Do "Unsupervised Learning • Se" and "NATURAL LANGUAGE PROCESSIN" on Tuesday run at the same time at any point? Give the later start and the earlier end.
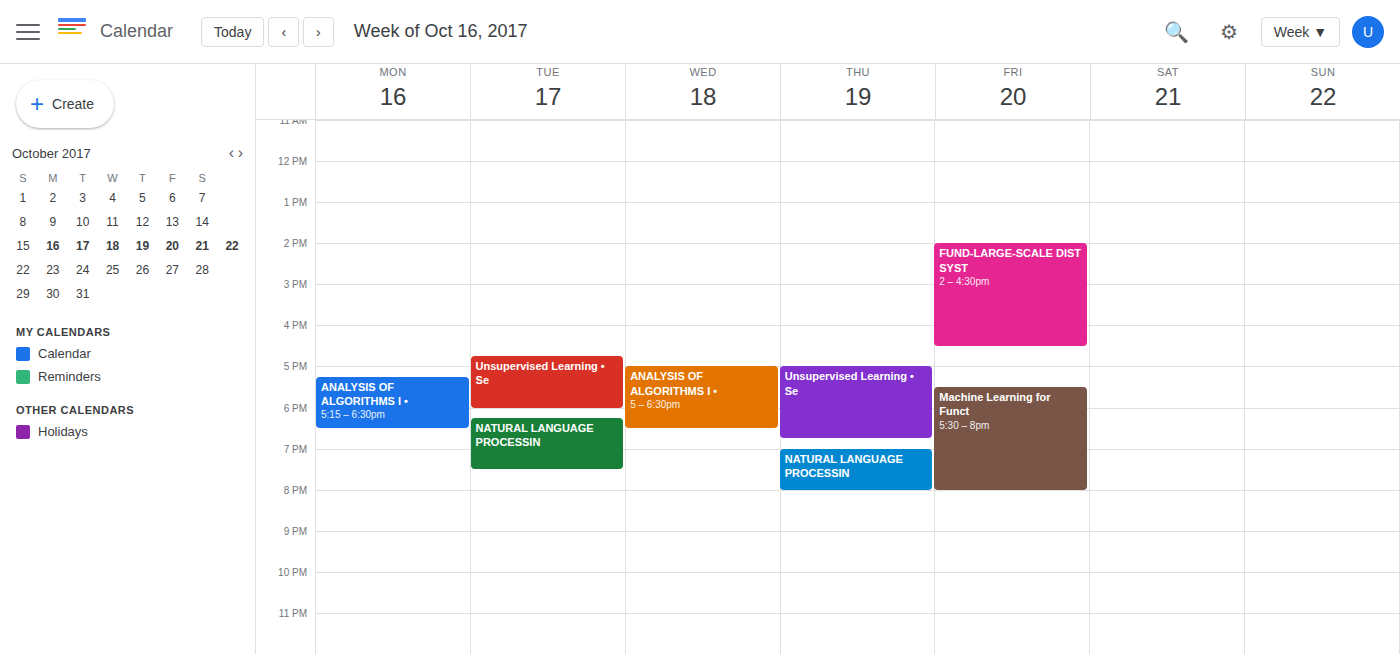
"Unsupervised Learning • Se" ends at 6:00 PM and "NATURAL LANGUAGE PROCESSIN" starts at 6:15 PM -- no overlap.